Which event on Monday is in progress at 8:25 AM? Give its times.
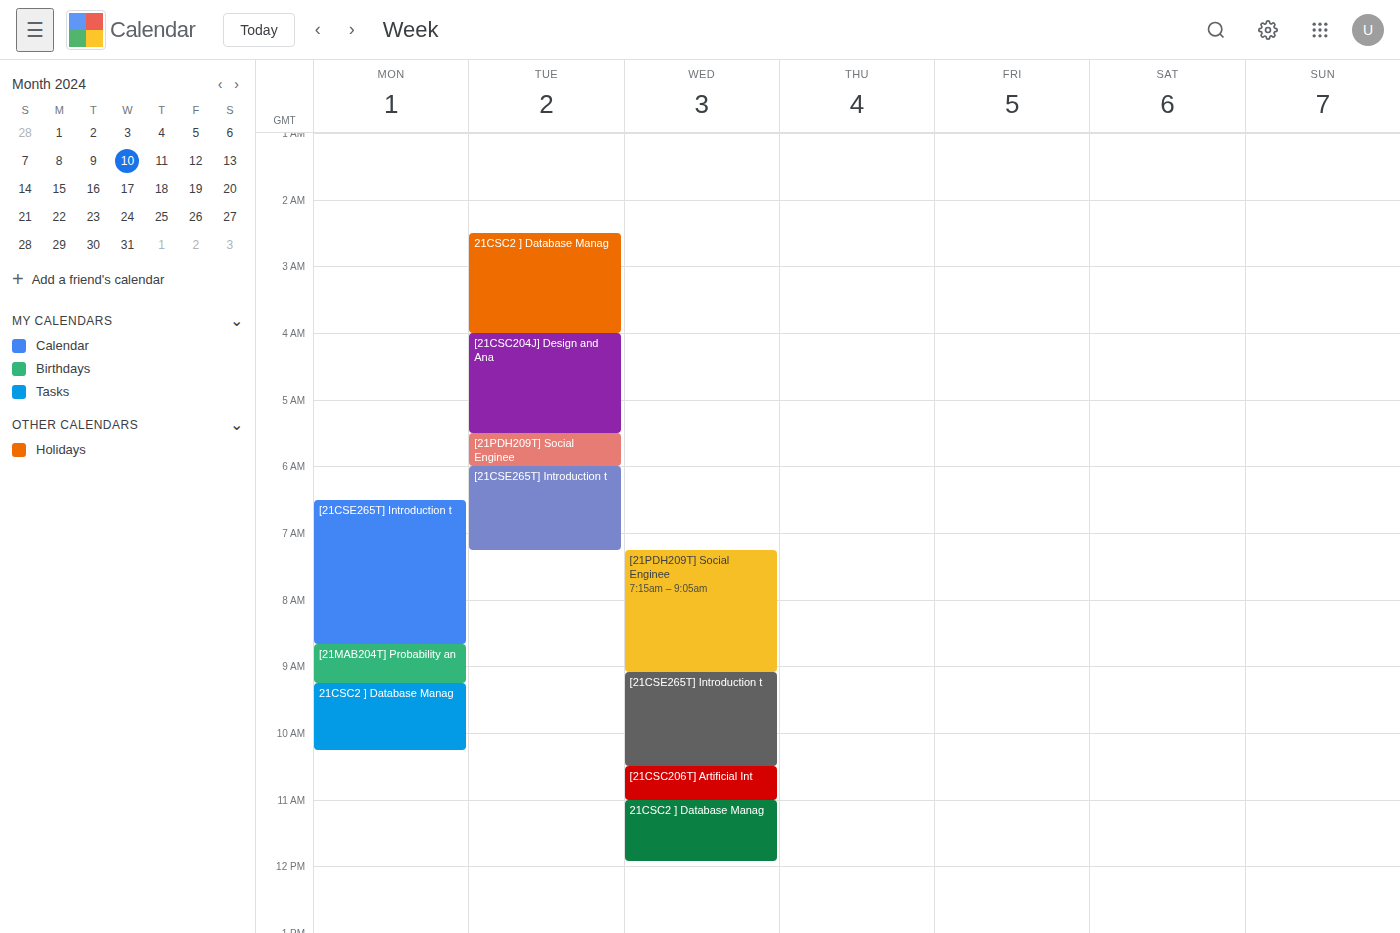
"[21CSE265T] Introduction t", 6:30 AM to 8:40 AM